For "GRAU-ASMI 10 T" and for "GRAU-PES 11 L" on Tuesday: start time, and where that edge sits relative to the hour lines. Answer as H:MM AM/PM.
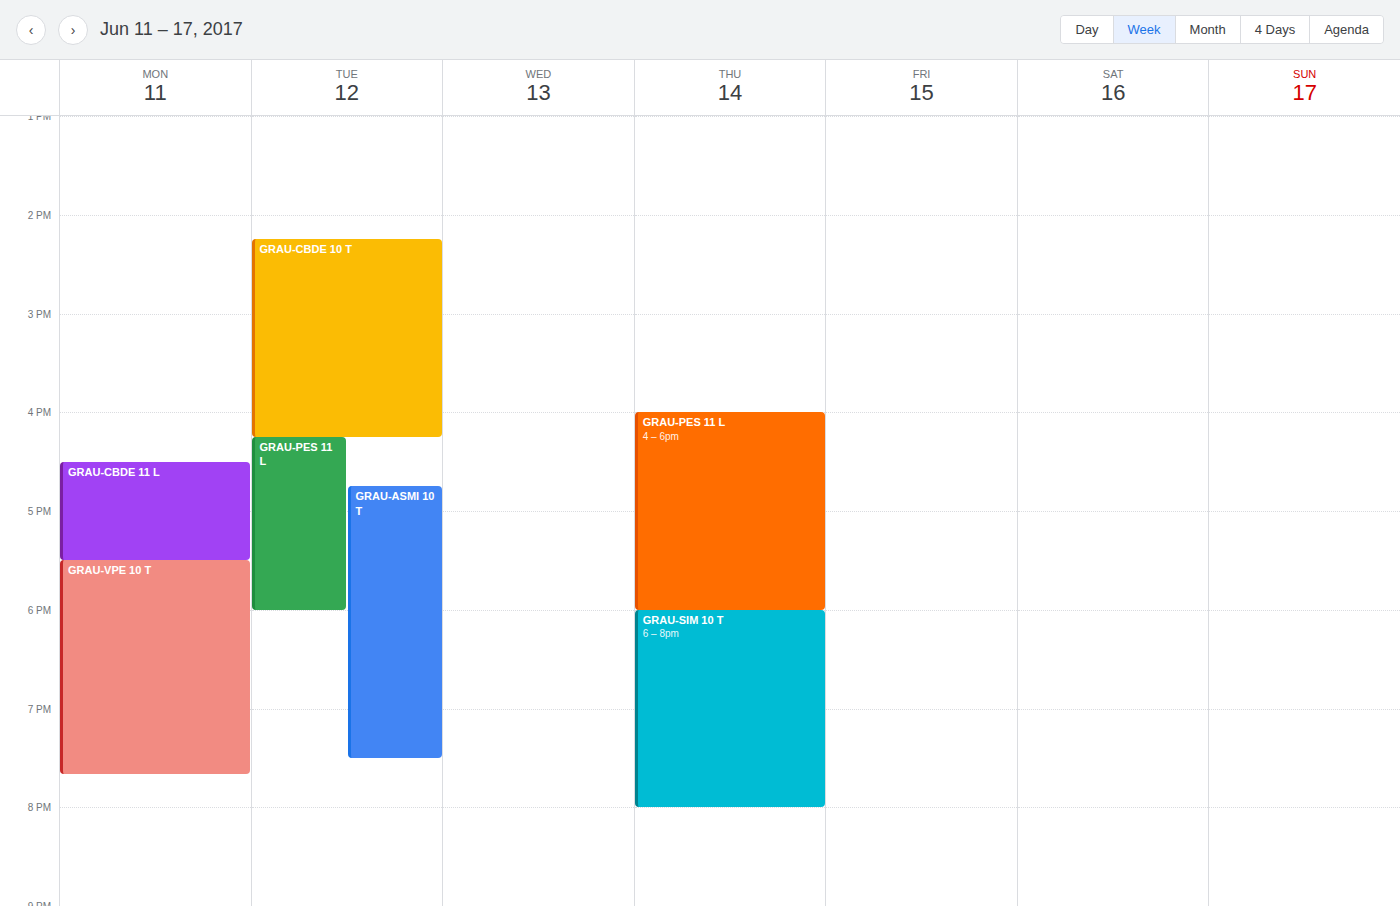
"GRAU-ASMI 10 T": 4:45 PM, neither: three quarters of the way from the 4 PM line to the 5 PM line. "GRAU-PES 11 L": 4:15 PM, neither: a quarter of the way from the 4 PM line to the 5 PM line.